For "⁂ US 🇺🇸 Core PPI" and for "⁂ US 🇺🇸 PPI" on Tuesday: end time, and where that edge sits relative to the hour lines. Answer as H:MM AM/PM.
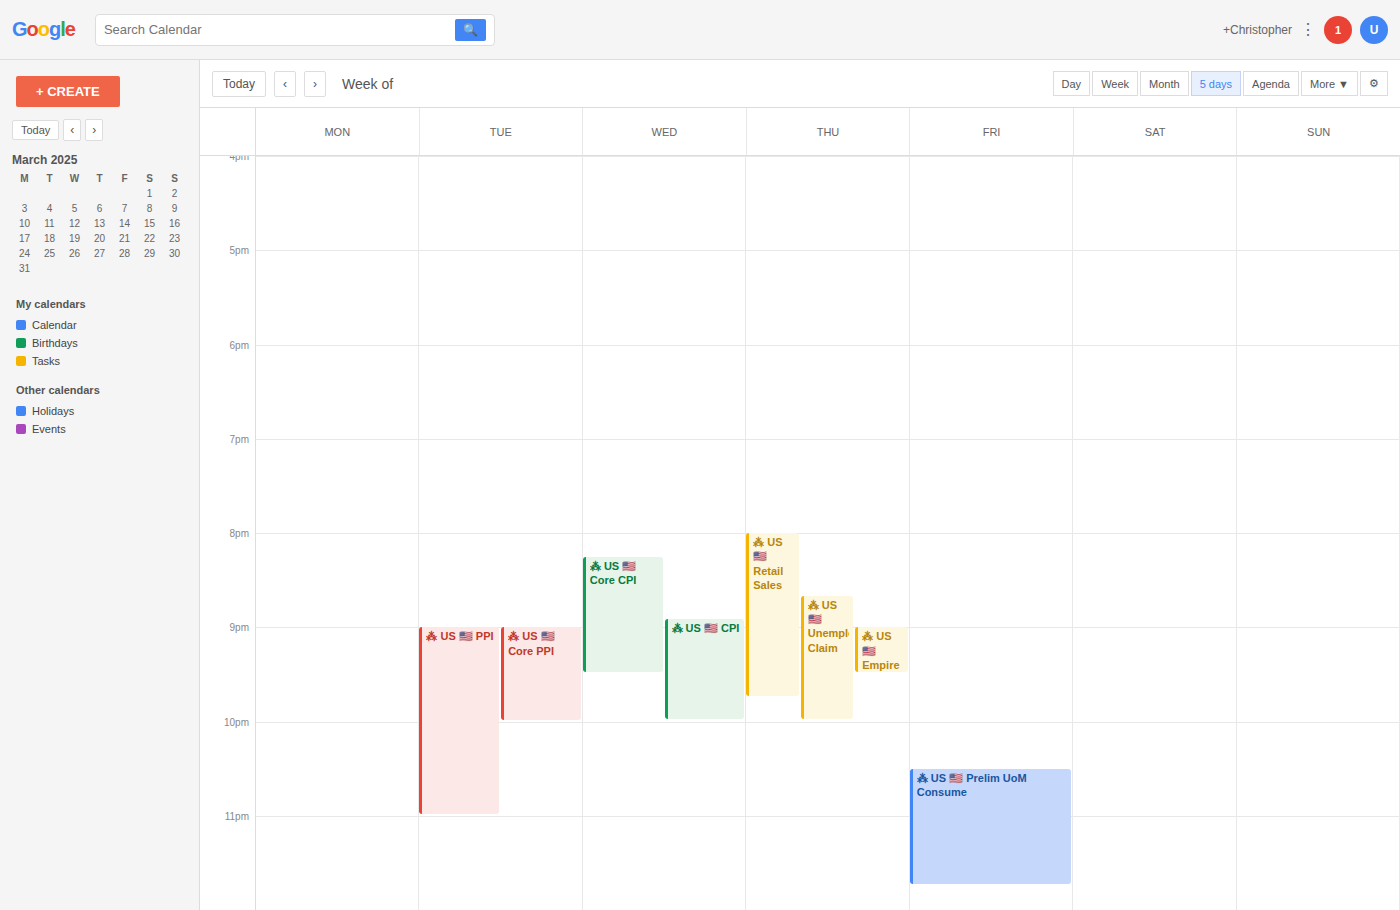
"⁂ US 🇺🇸 Core PPI": 10:00 PM, exactly on the 10 PM line. "⁂ US 🇺🇸 PPI": 11:00 PM, exactly on the 11 PM line.